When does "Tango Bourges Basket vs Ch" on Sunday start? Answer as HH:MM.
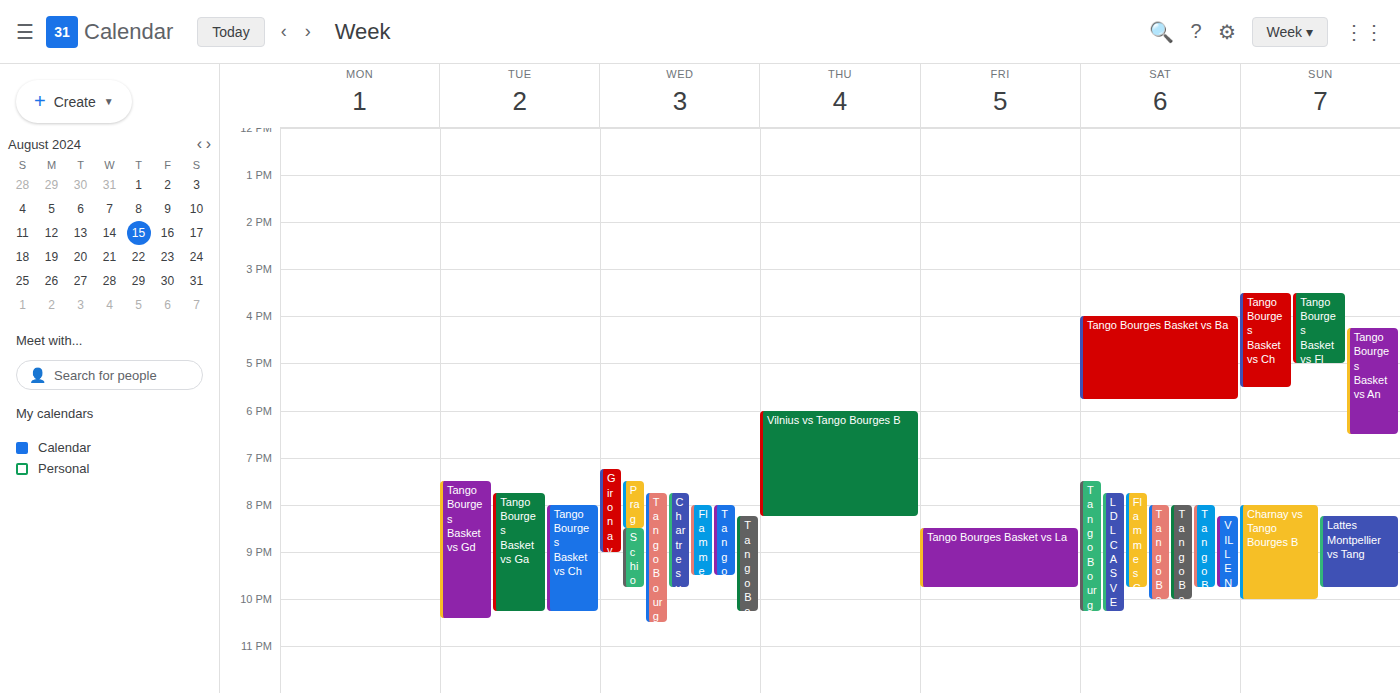
15:30